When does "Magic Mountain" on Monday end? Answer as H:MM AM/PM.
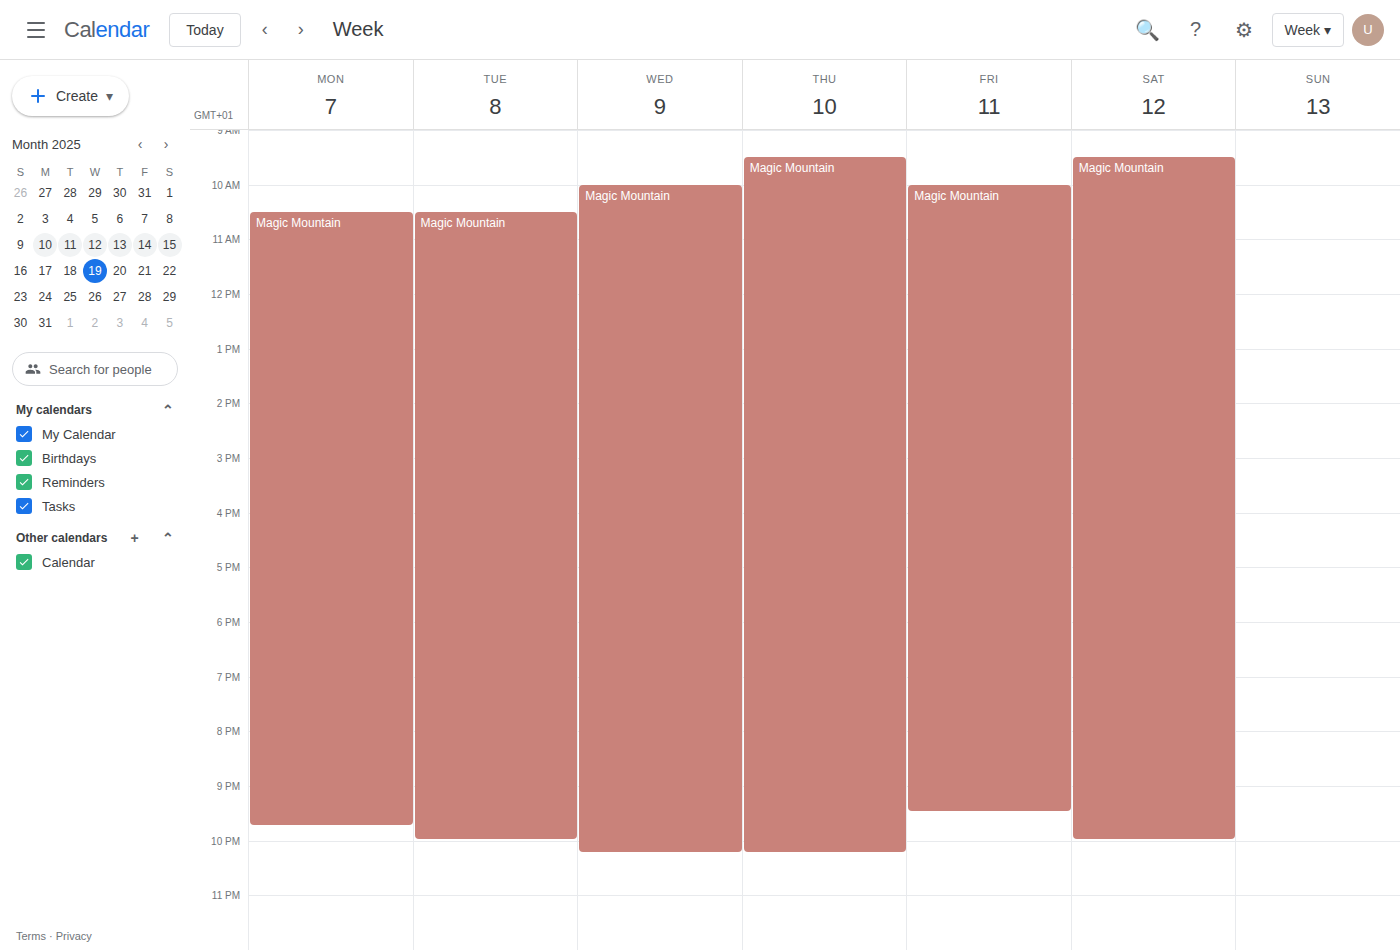
9:45 PM